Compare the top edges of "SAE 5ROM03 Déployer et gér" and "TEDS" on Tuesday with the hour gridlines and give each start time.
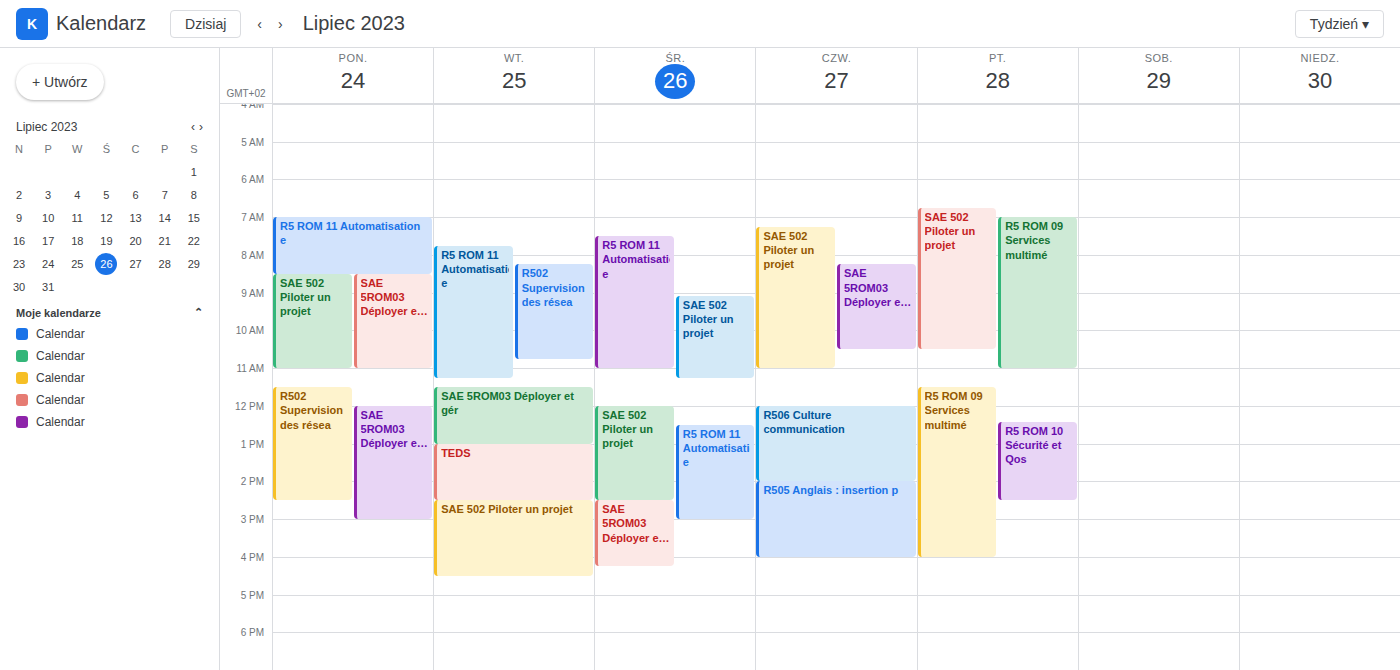
"SAE 5ROM03 Déployer et gér": 11:30 AM, halfway between the 11 AM and 12 PM lines. "TEDS": 1:00 PM, exactly on the 1 PM line.